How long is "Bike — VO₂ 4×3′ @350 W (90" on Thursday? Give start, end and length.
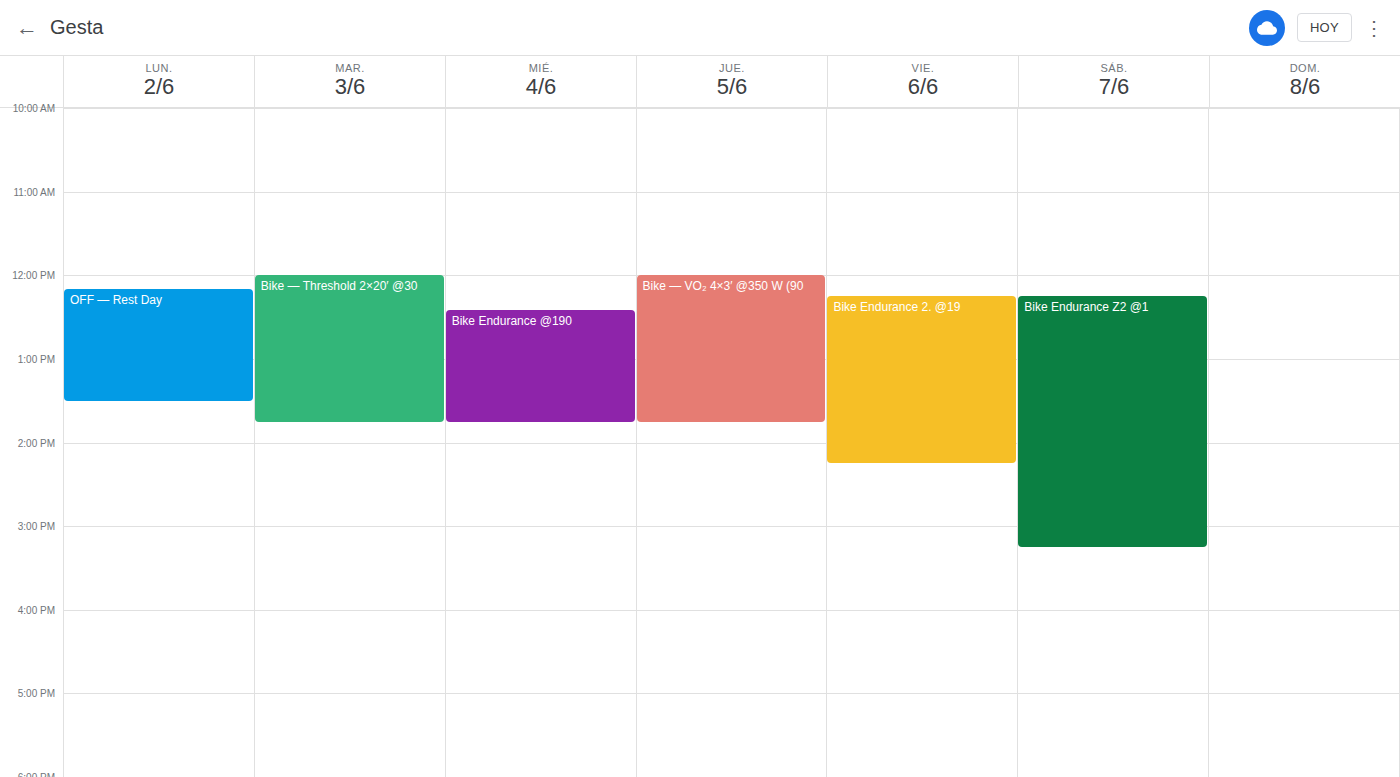
12:00 PM to 1:45 PM, 1 hour 45 minutes